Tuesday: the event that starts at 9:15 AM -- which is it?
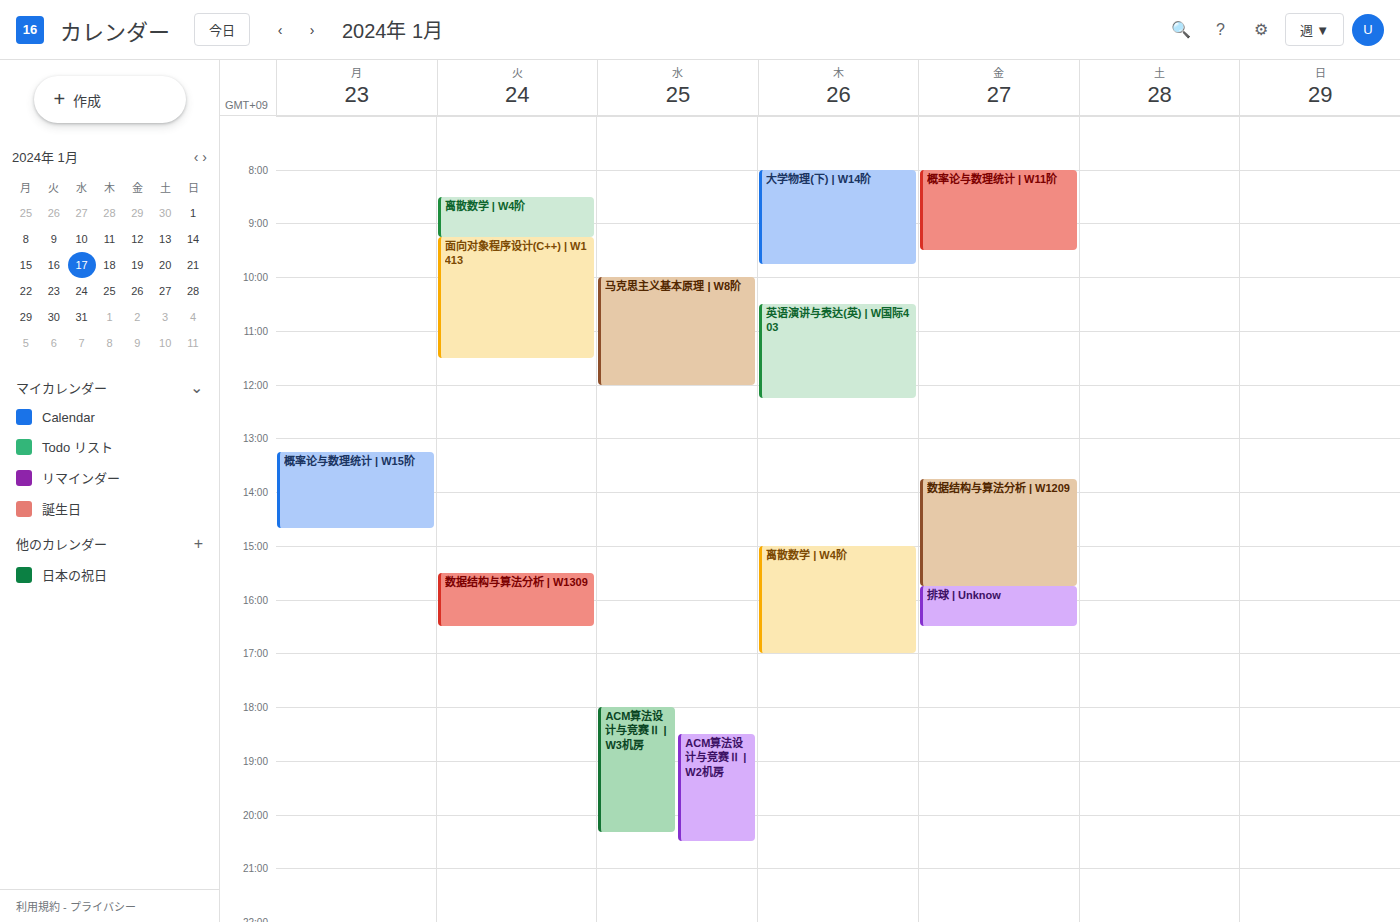
"面向对象程序设计(C++) | W1413"